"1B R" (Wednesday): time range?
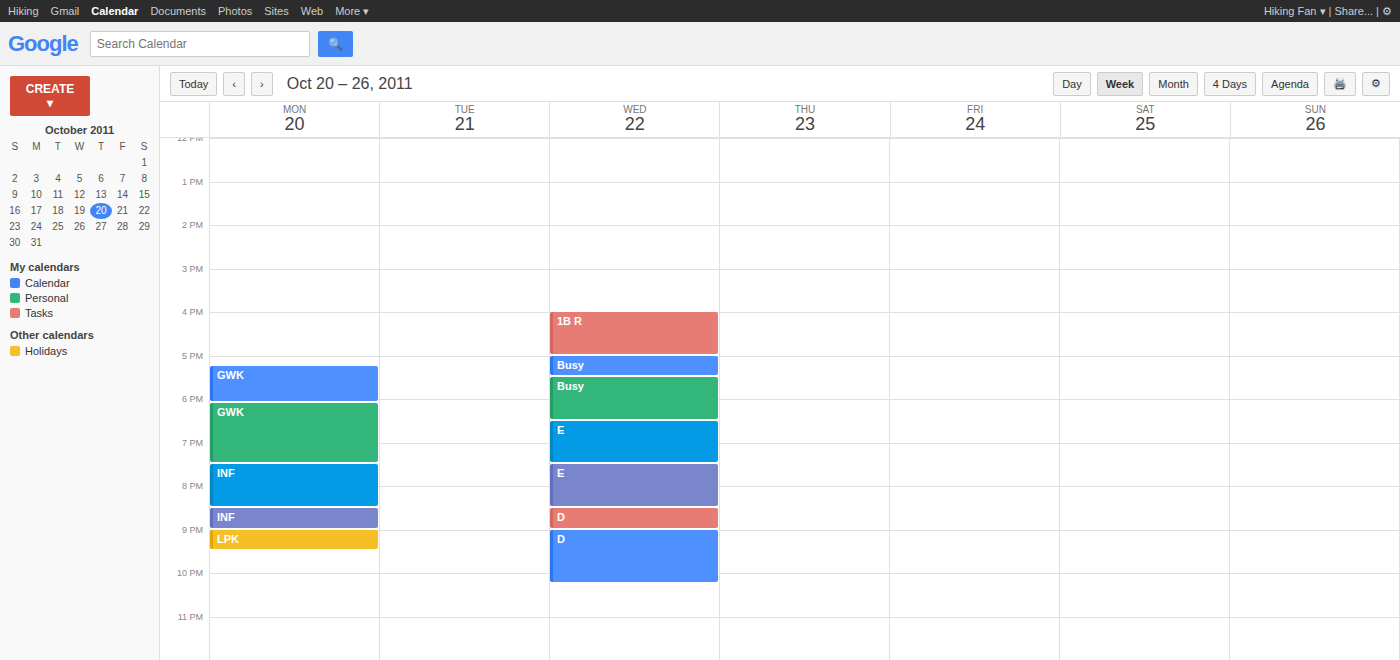
4:00 PM to 5:00 PM